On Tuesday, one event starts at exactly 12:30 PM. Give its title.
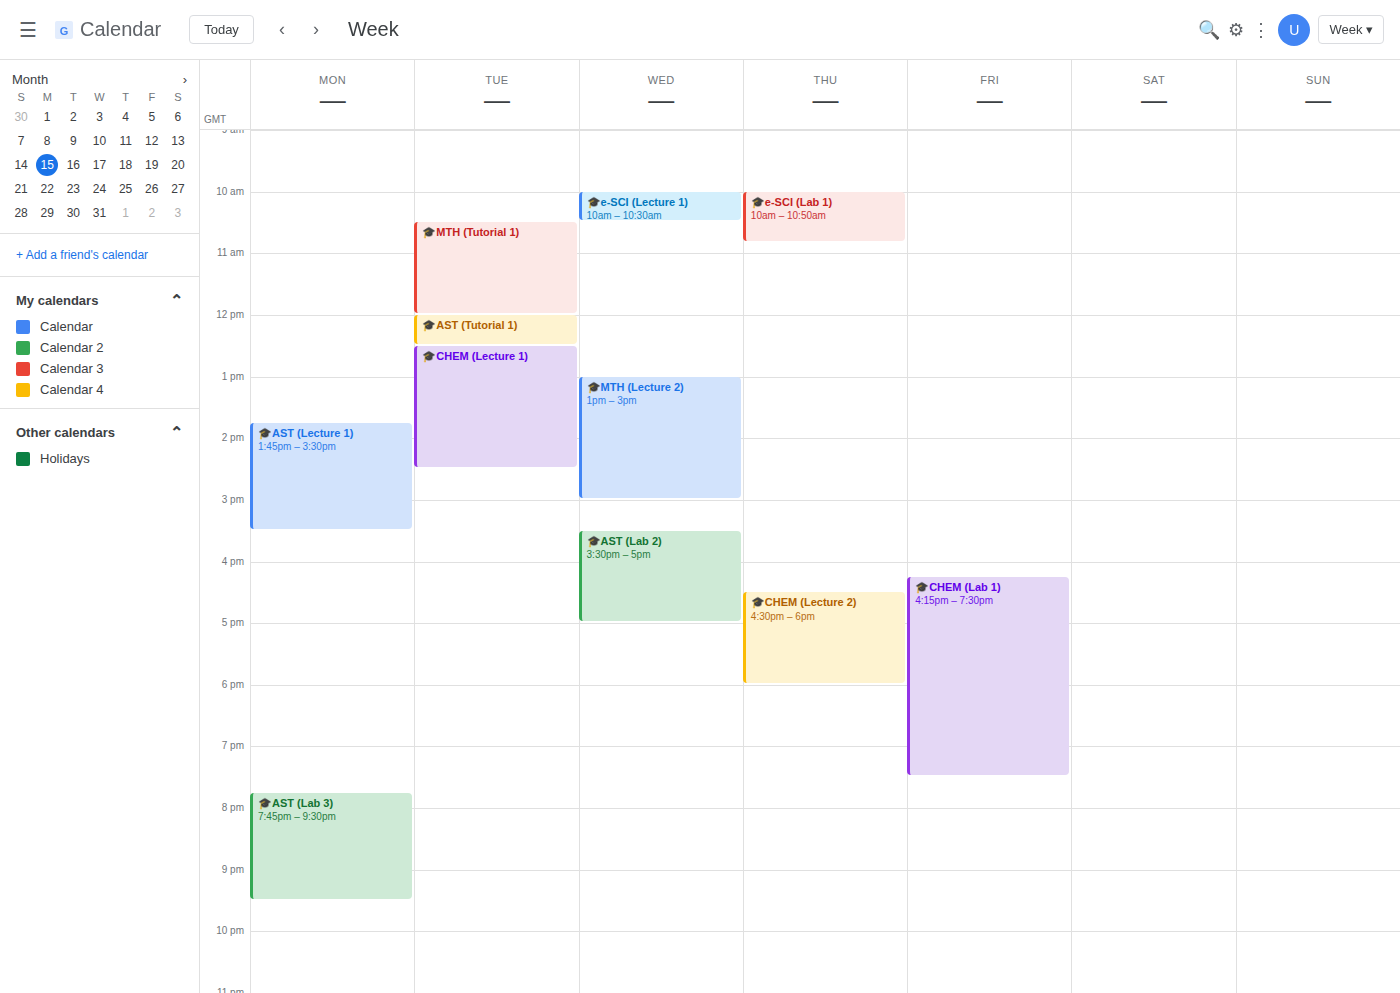
"🎓CHEM (Lecture 1)"